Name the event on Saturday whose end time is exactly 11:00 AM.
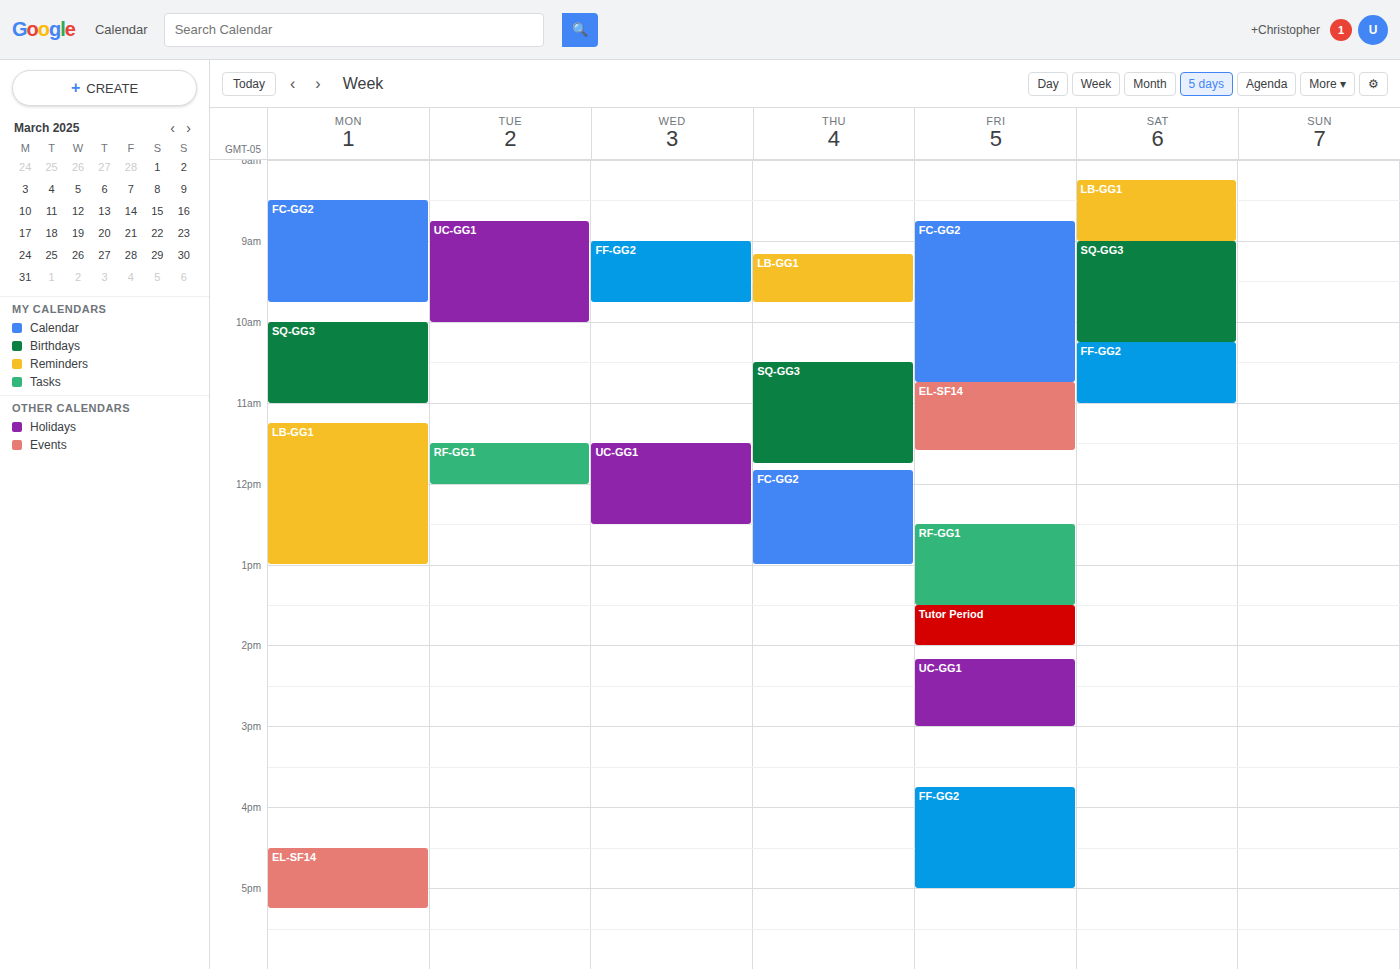
"FF-GG2"